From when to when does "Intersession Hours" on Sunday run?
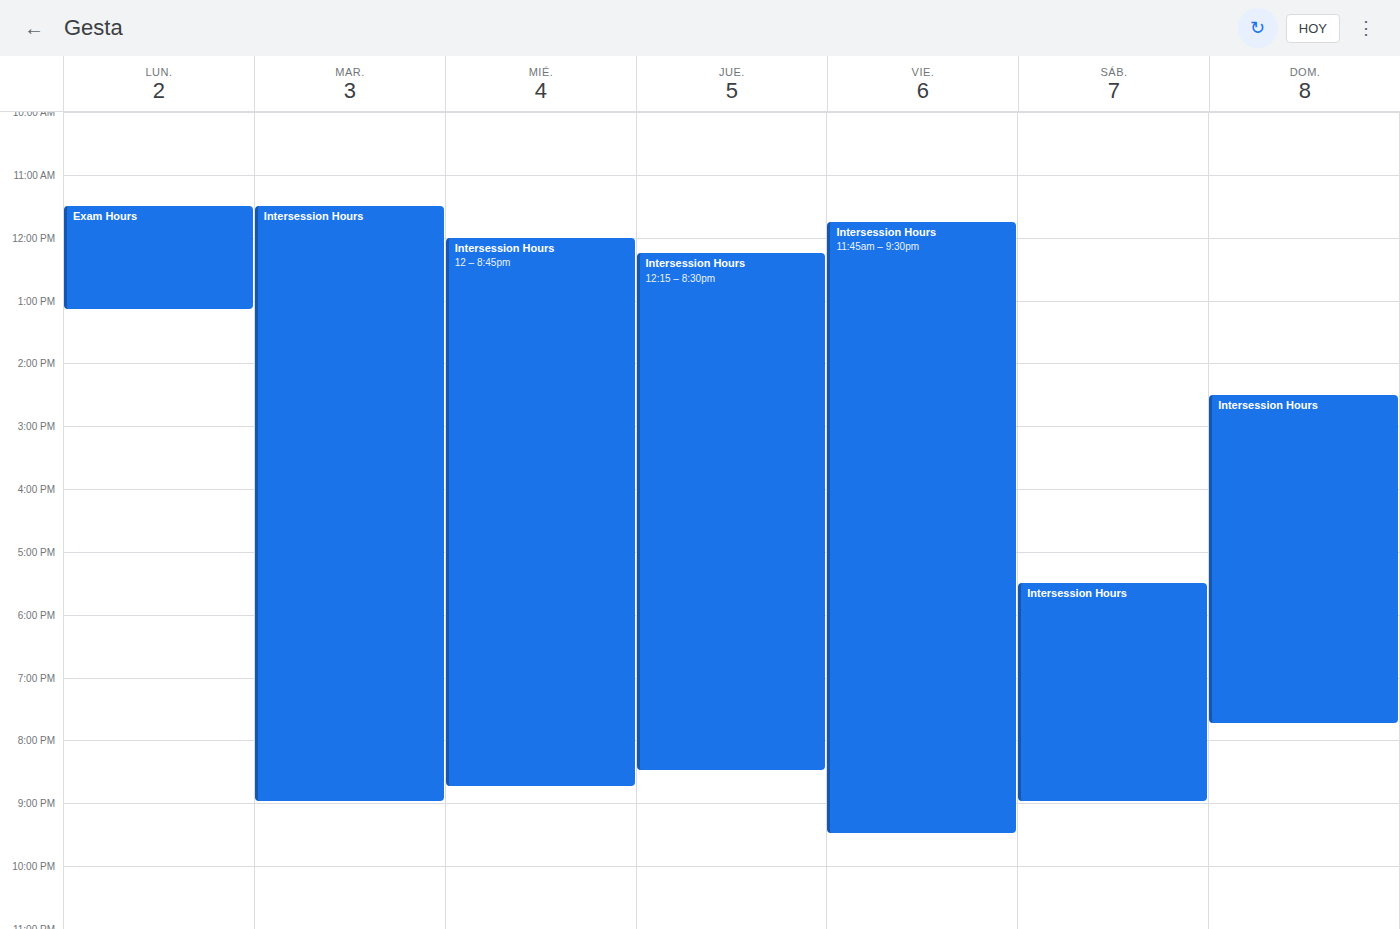
2:30 PM to 7:45 PM